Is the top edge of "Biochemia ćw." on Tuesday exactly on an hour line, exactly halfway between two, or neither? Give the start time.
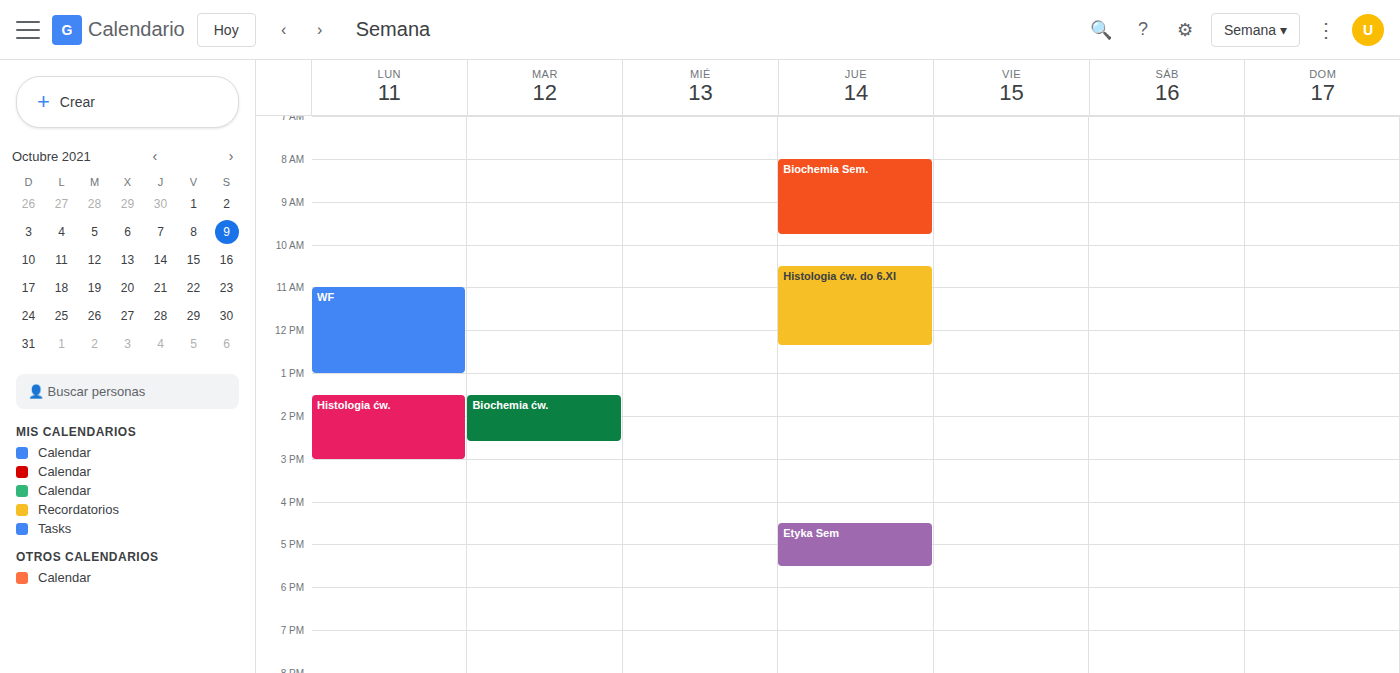
1:30 PM -- halfway between the 1 PM and 2 PM lines.